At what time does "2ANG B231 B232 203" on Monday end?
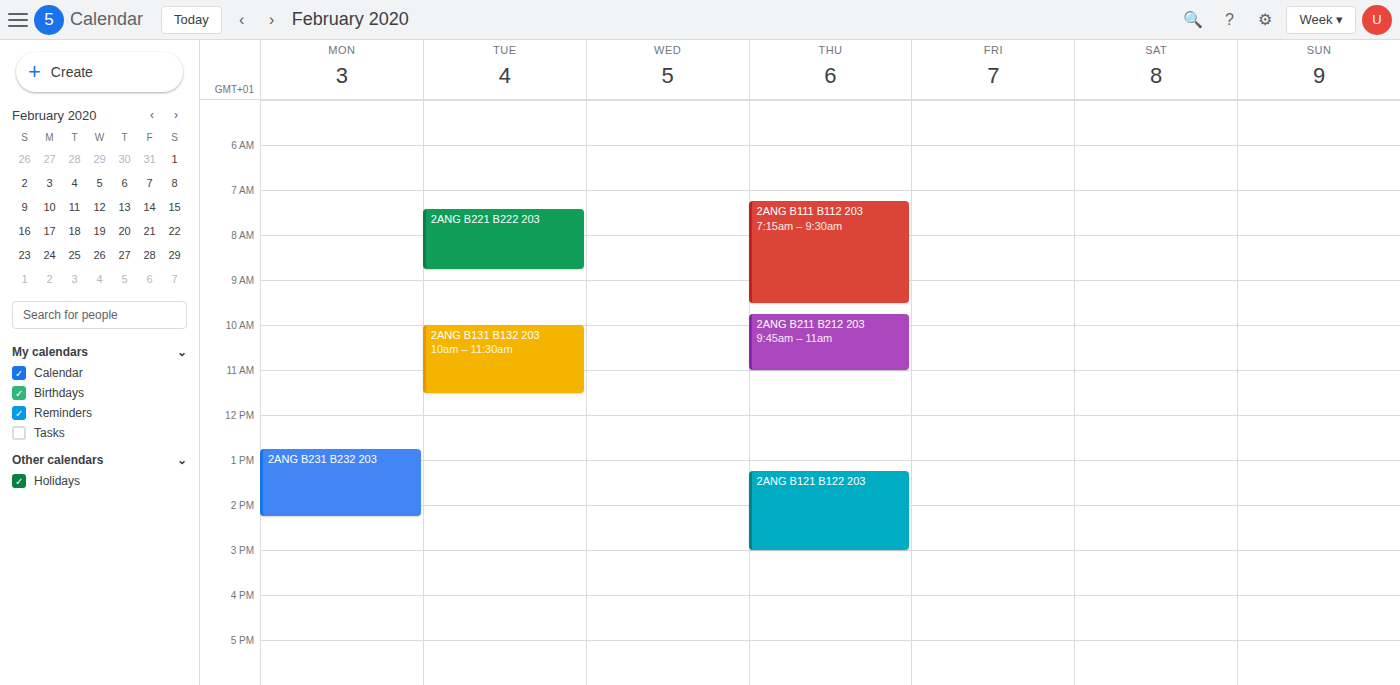
2:15 PM